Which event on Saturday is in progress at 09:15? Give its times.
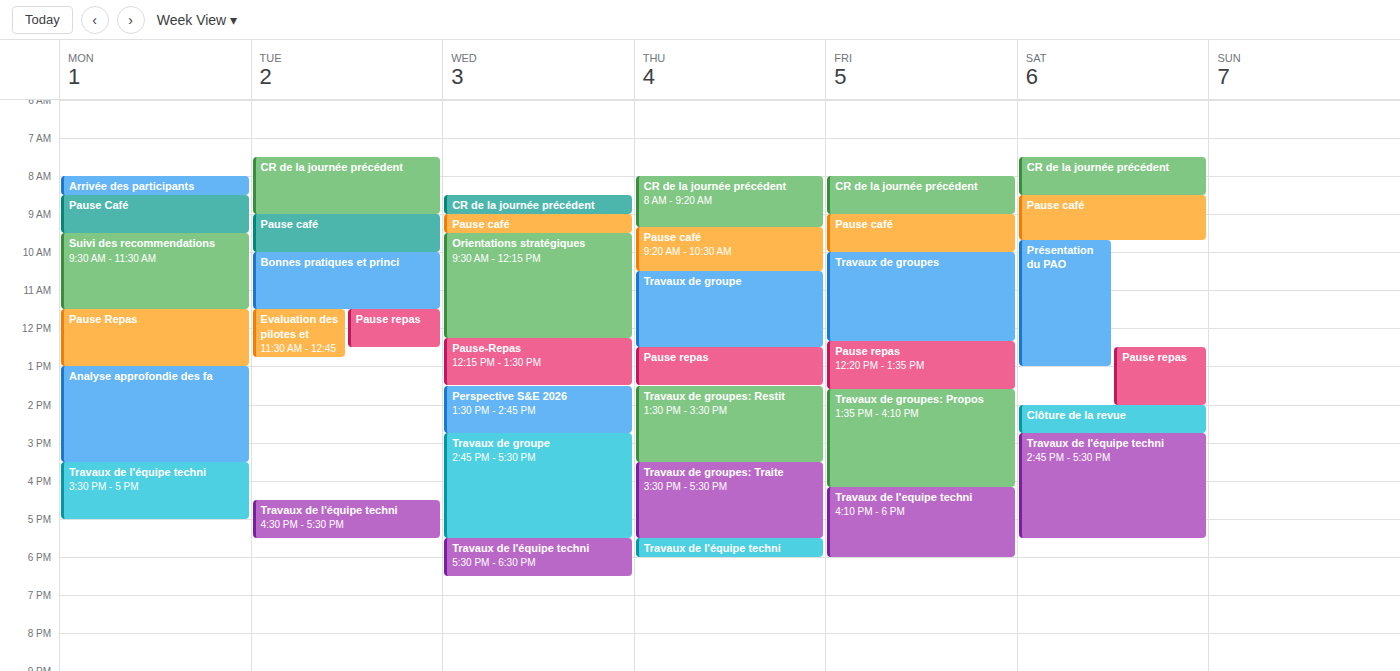
"Pause café", 08:30 to 09:40